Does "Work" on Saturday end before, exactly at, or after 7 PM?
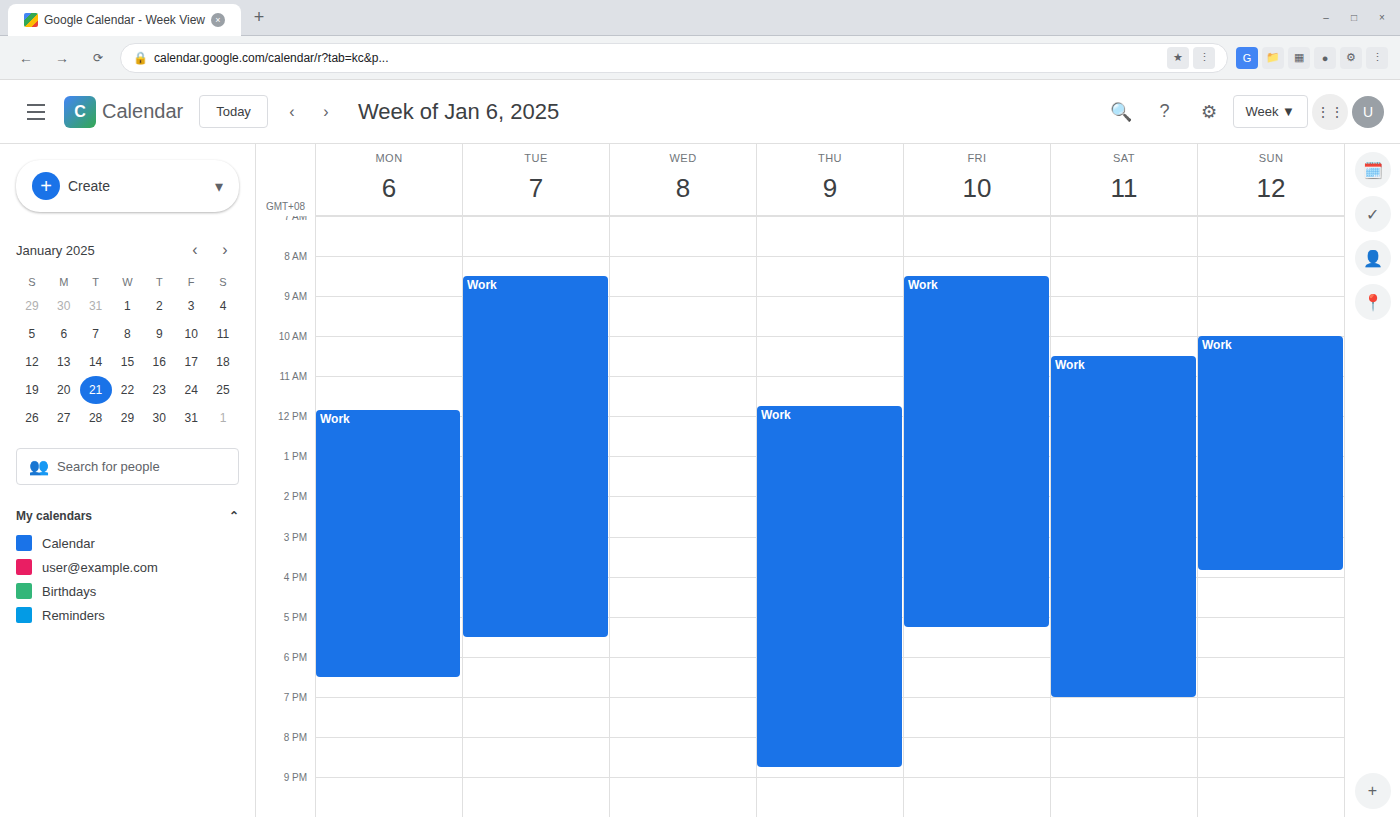
7:00 PM -- exactly at 7 PM, on the 7 PM line.